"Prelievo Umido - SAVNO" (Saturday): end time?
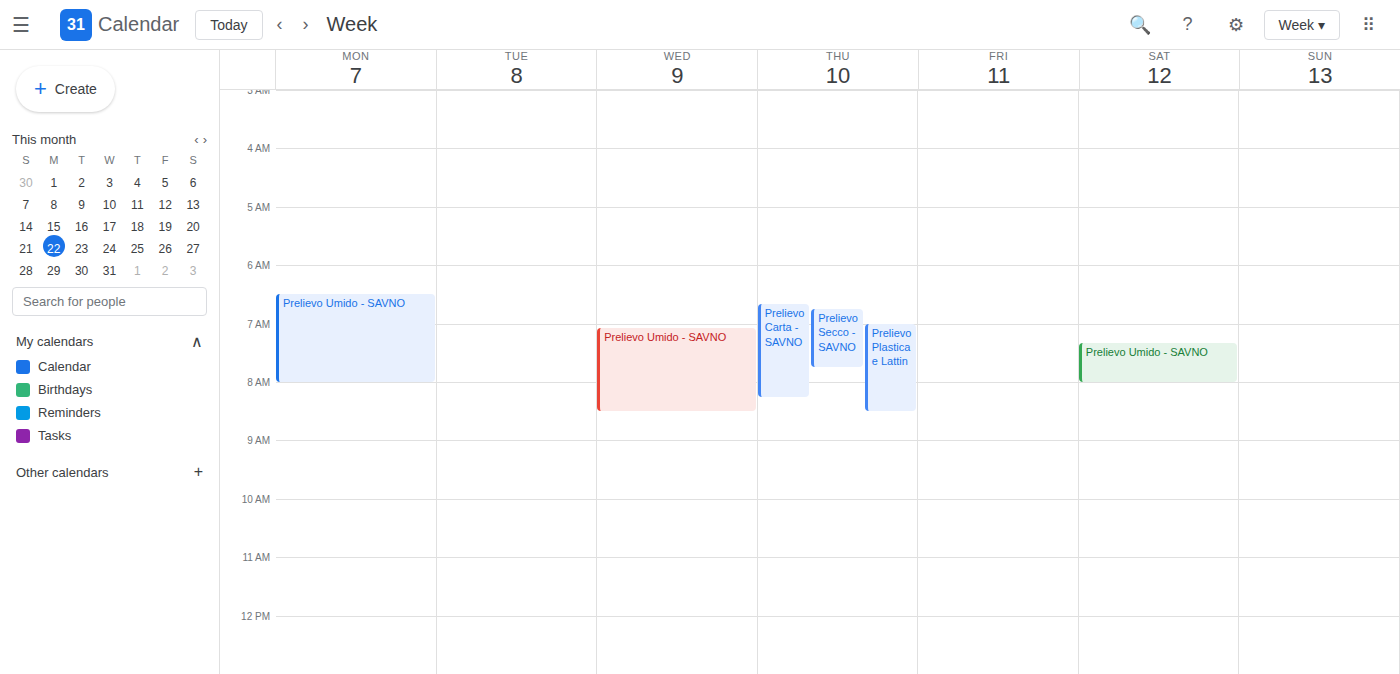
8:00 AM